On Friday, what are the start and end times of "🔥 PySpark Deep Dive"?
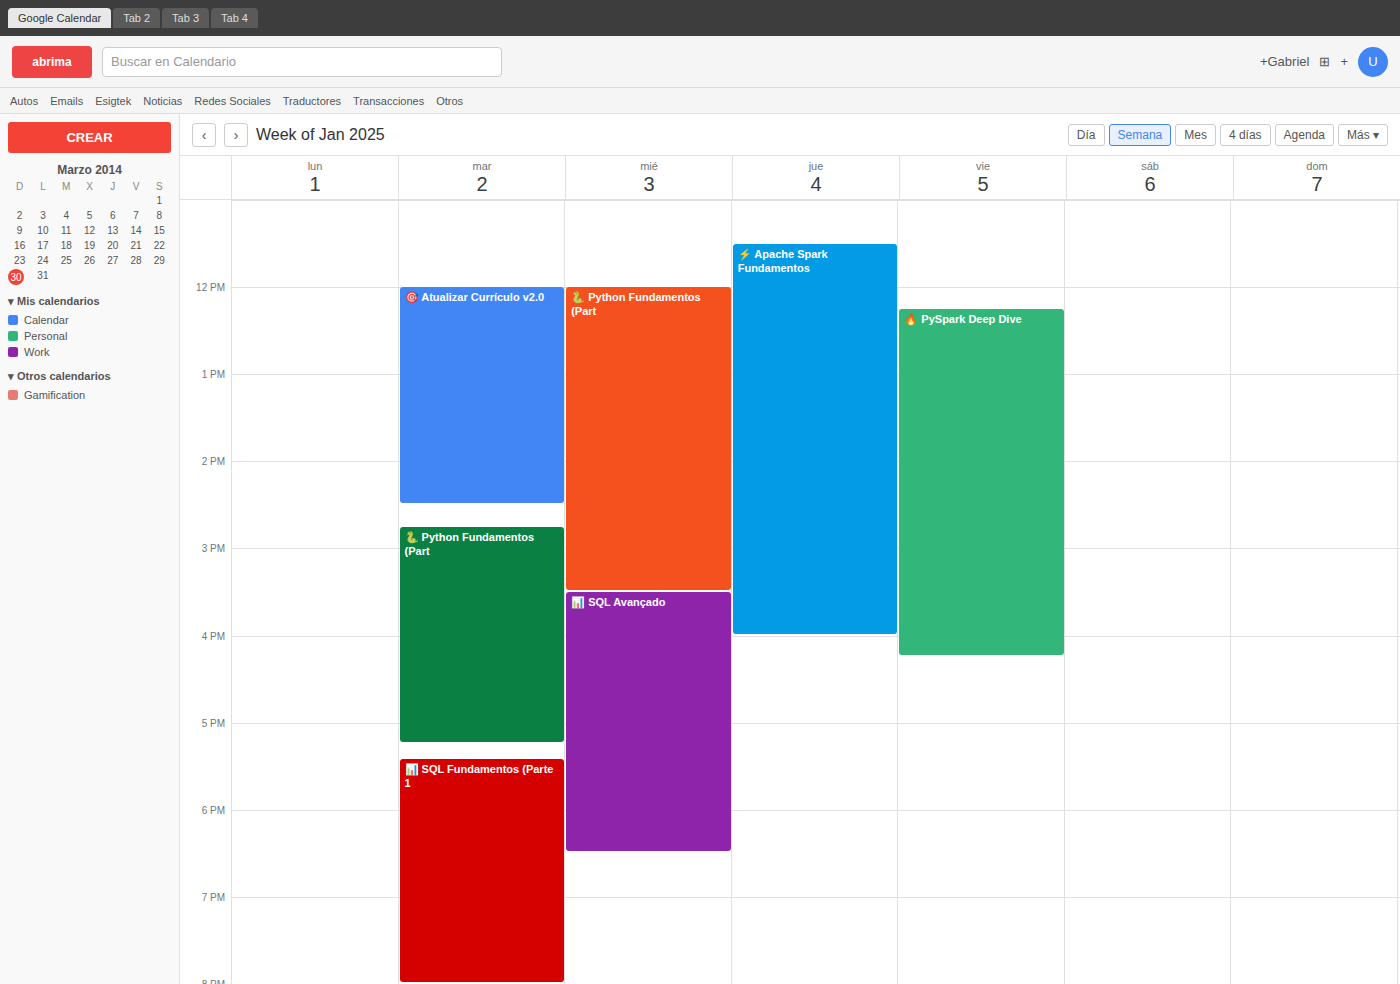
12:15 PM to 4:15 PM